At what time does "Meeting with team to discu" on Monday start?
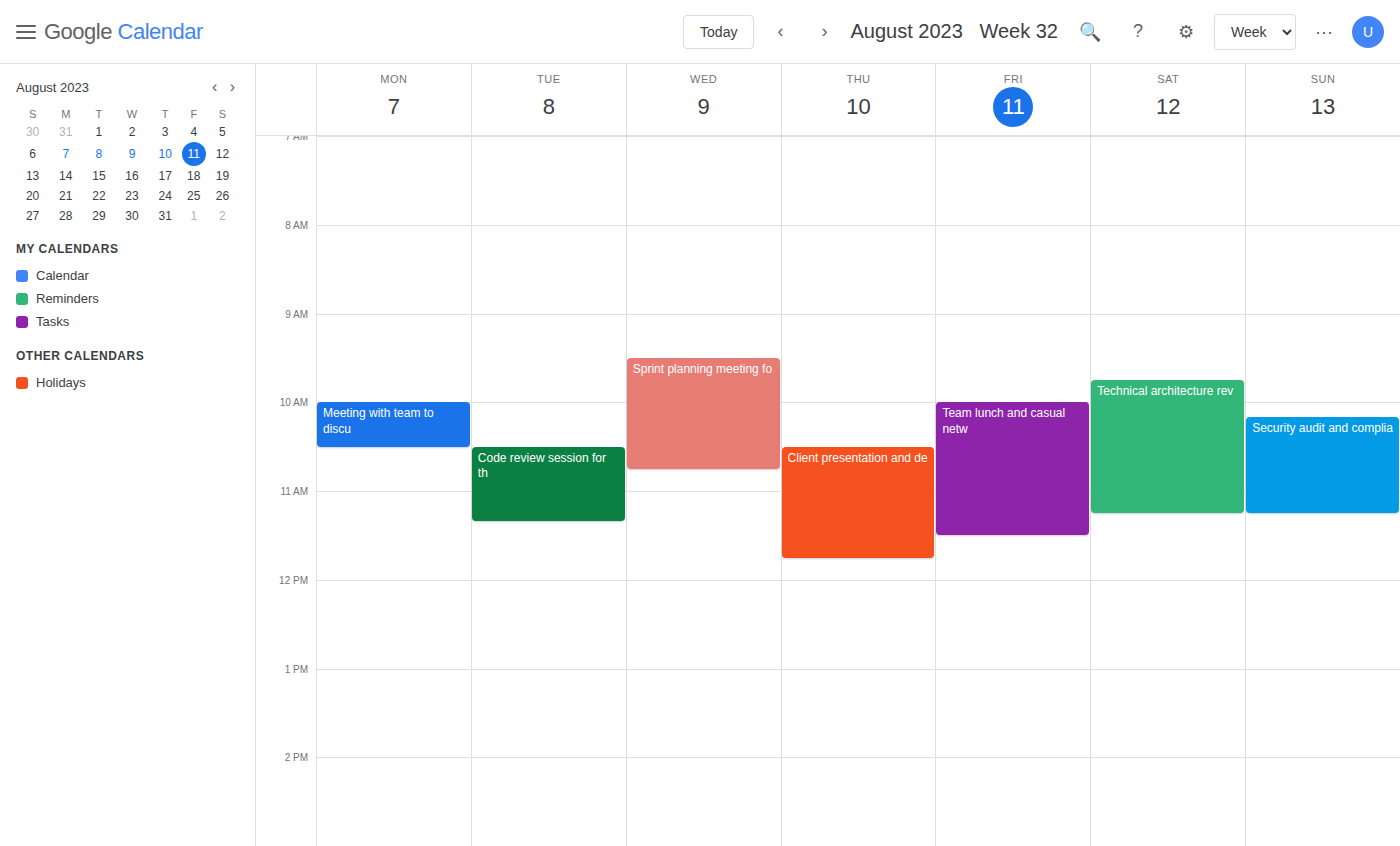
10:00 AM